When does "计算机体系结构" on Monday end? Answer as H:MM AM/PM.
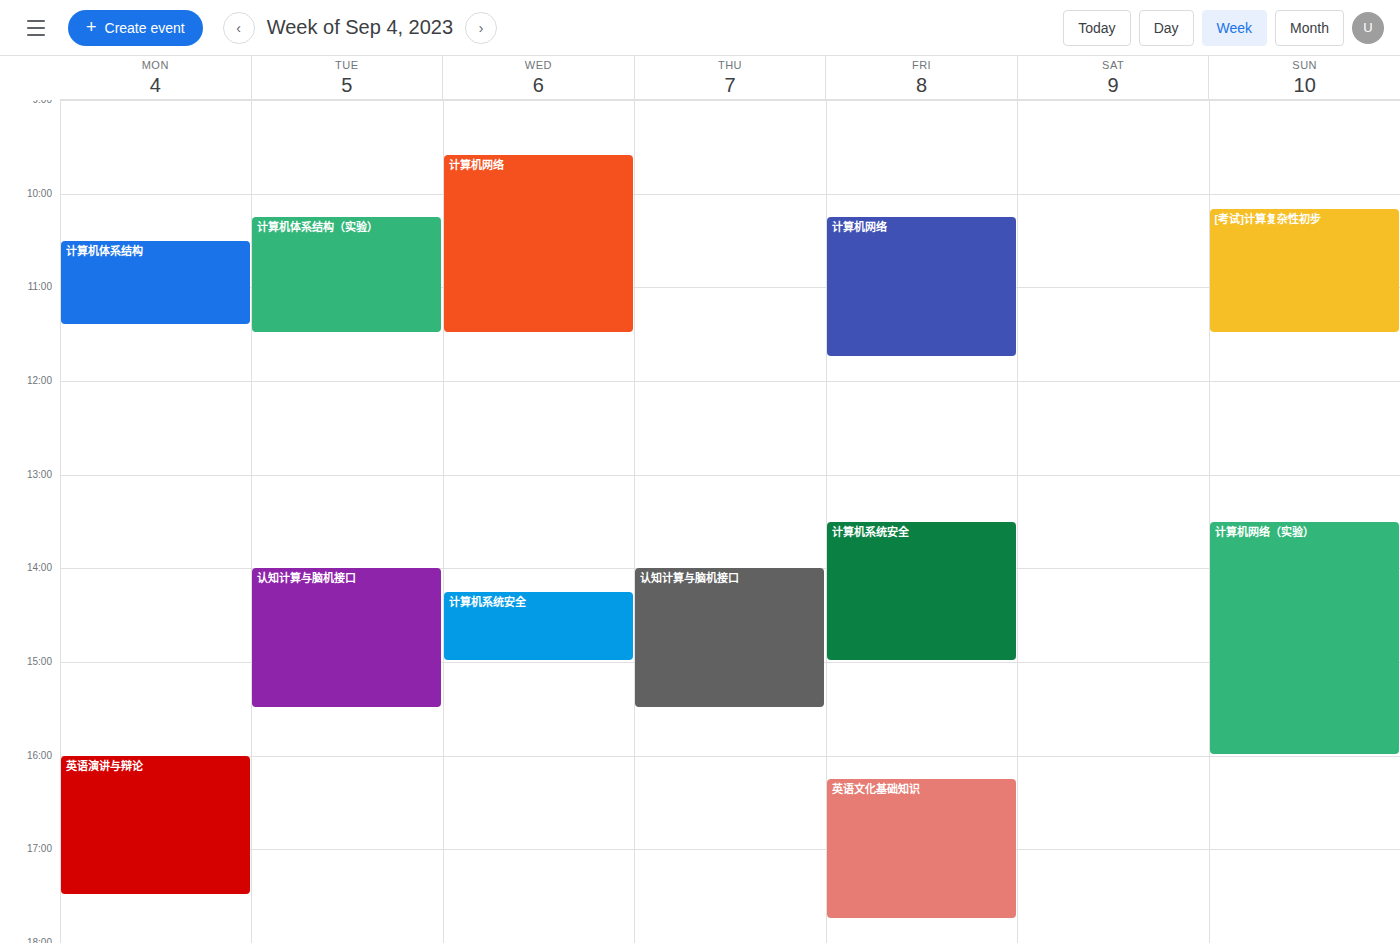
11:25 AM